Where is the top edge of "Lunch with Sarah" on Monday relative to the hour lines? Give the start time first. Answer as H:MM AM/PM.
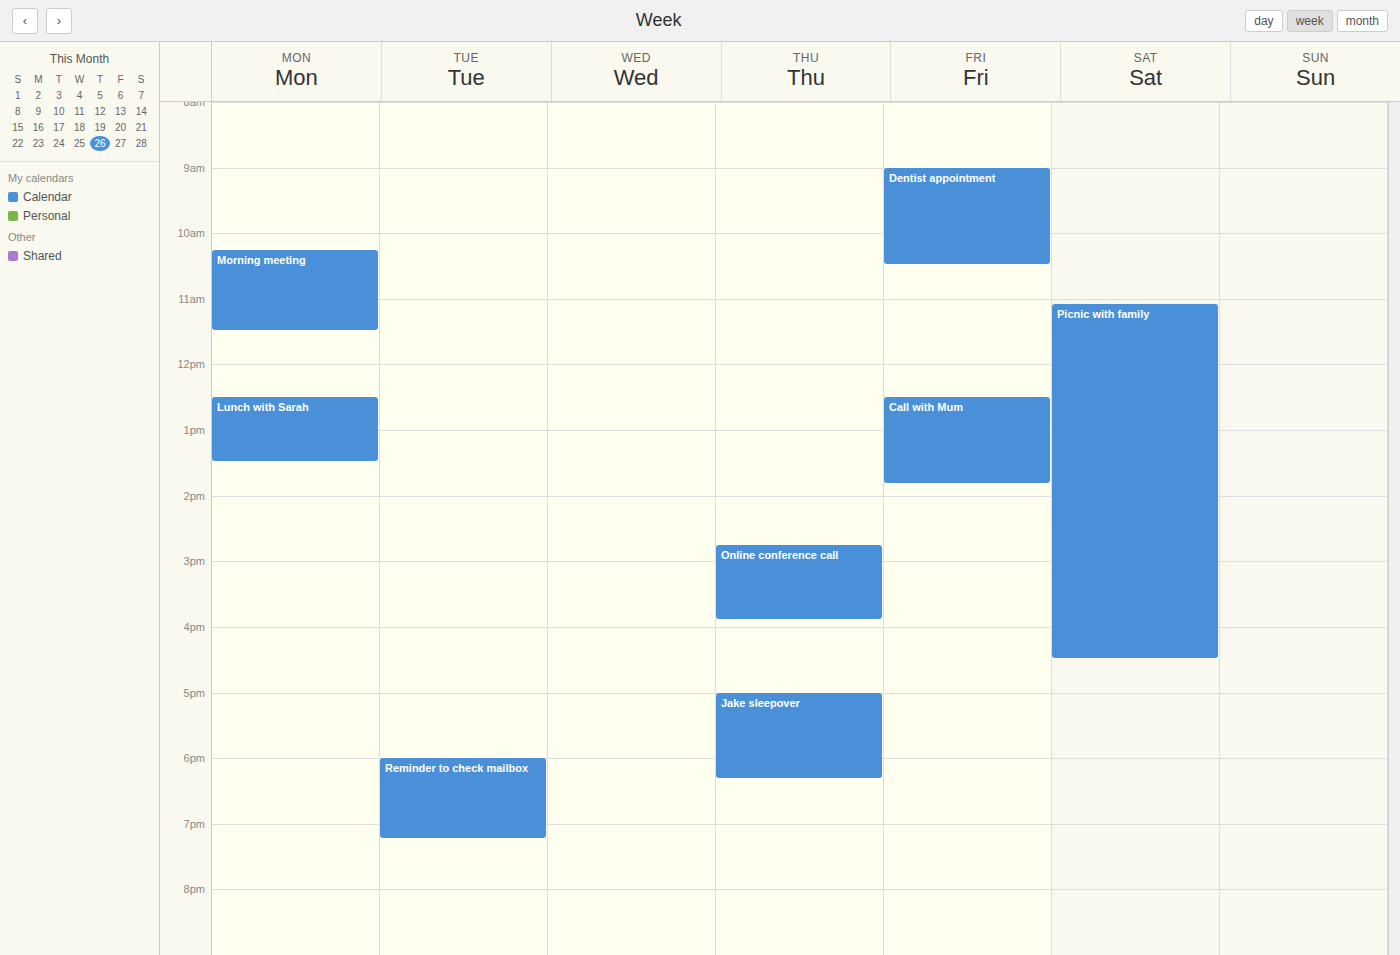
12:30 PM -- halfway between the 12 PM and 1 PM lines.